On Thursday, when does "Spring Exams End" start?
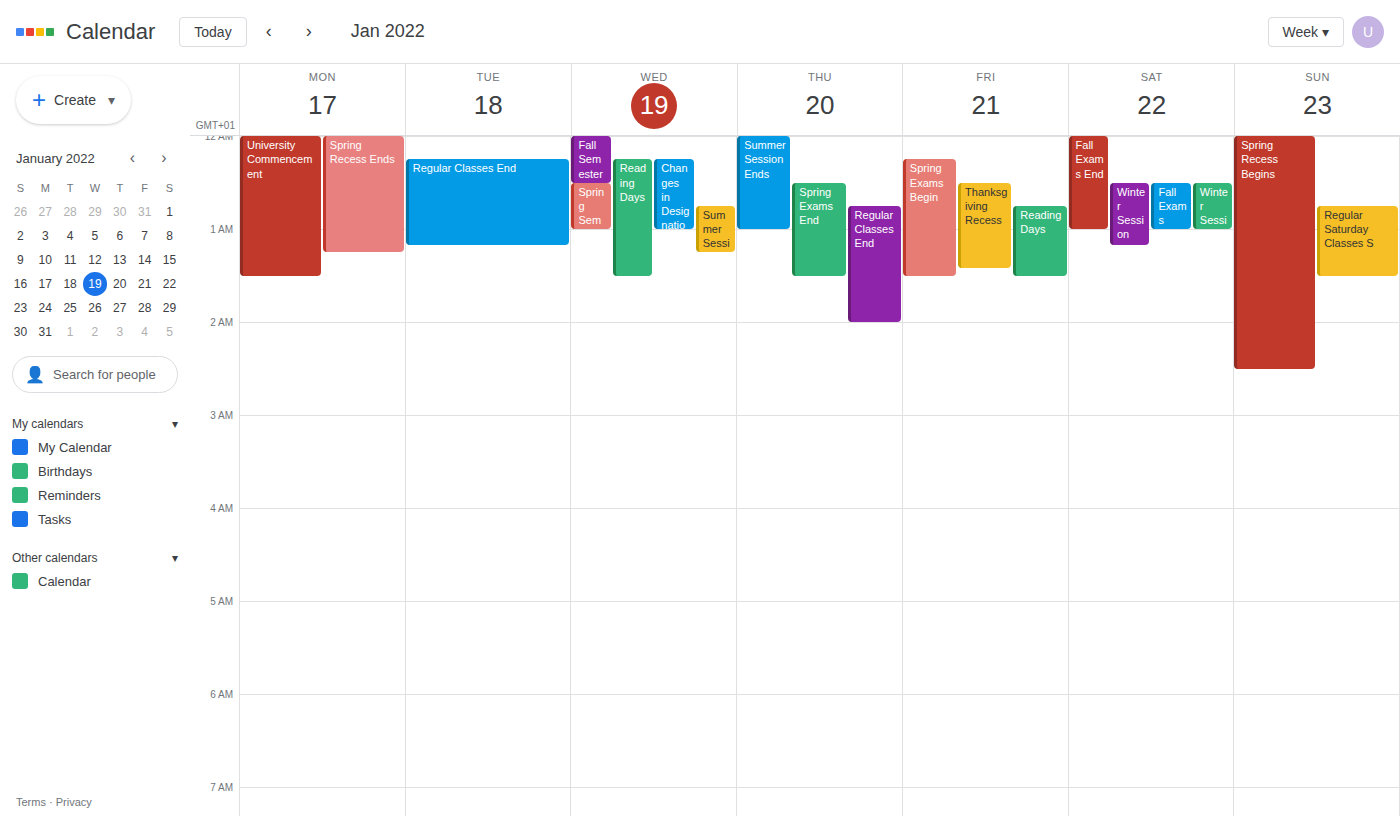
12:30 AM